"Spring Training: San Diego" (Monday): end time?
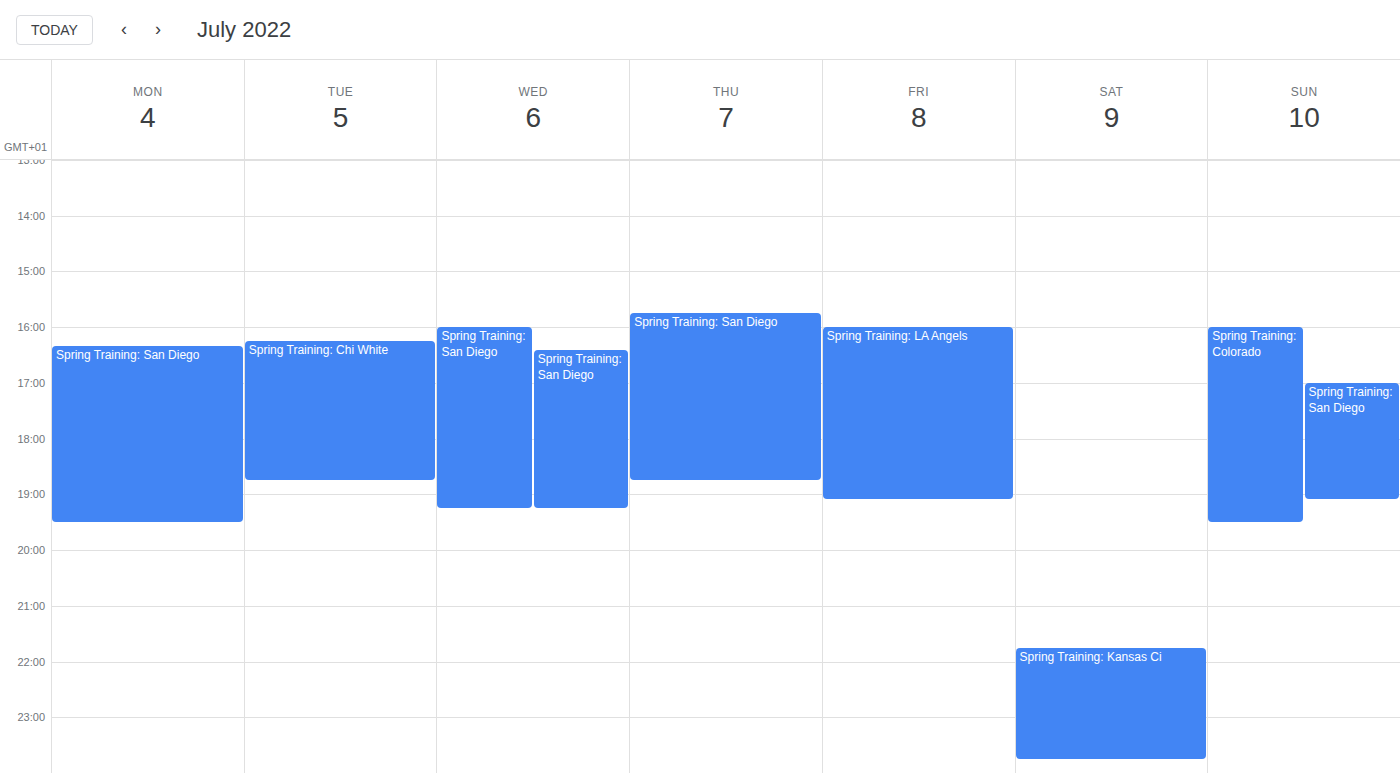
7:30 PM